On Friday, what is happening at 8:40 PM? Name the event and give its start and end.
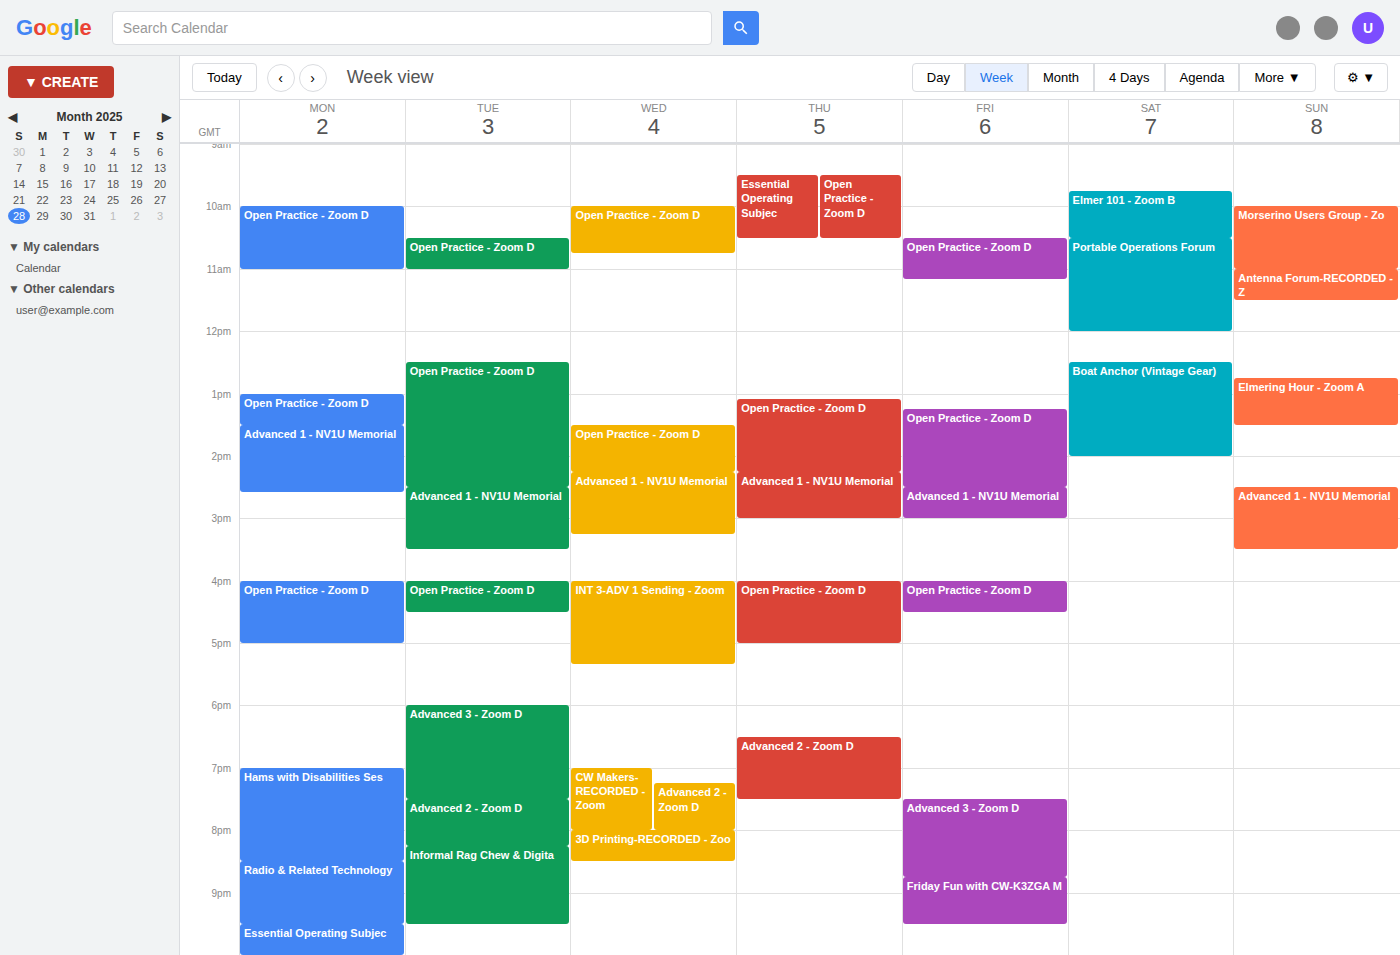
"Advanced 3 - Zoom D", 7:30 PM to 8:45 PM